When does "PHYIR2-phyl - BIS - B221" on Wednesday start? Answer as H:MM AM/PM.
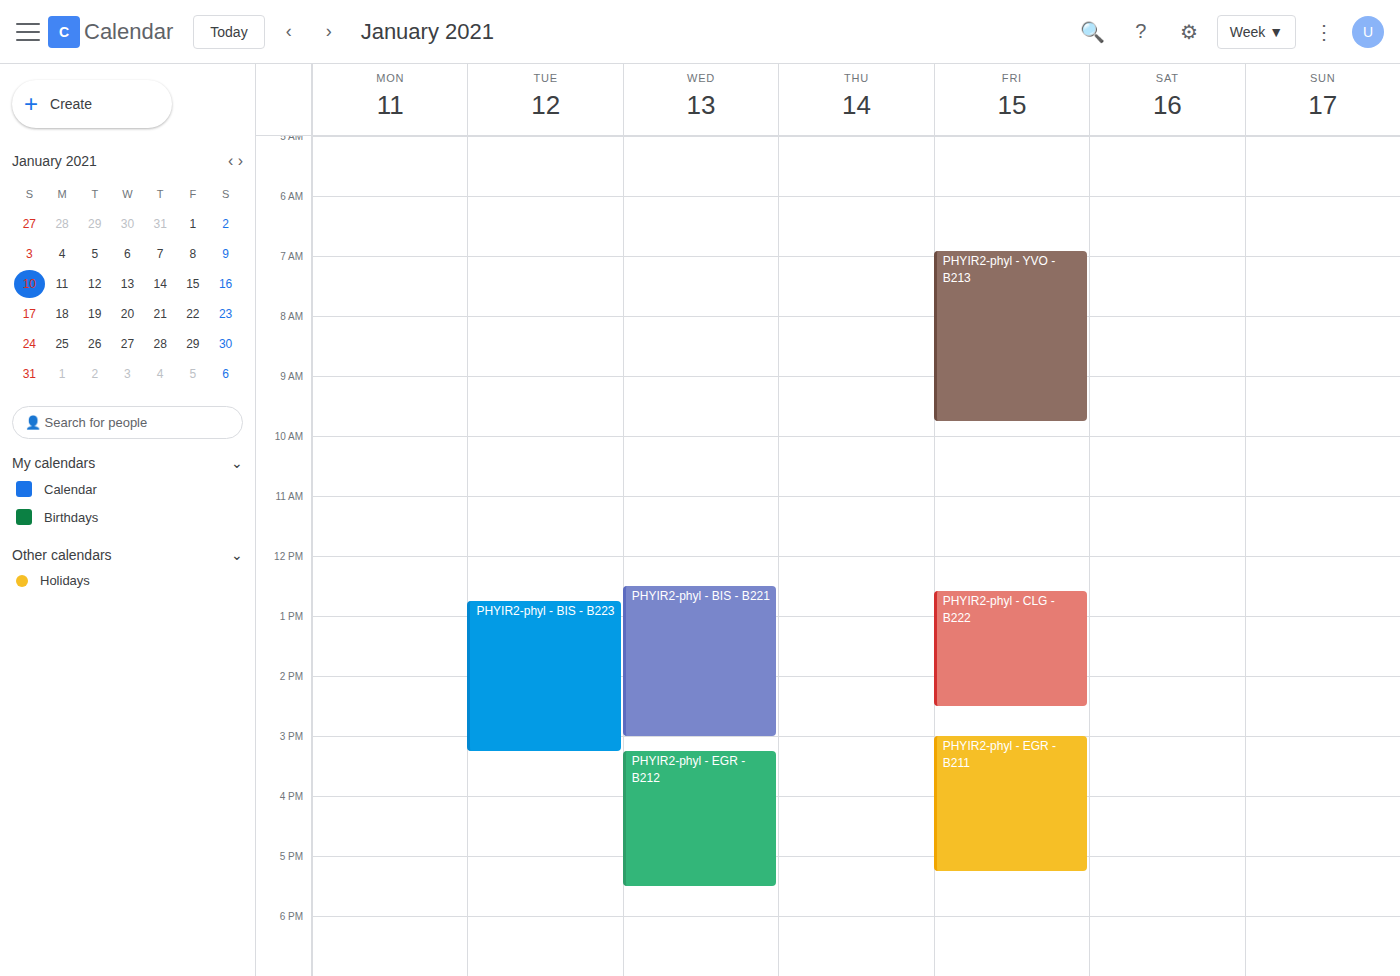
12:30 PM